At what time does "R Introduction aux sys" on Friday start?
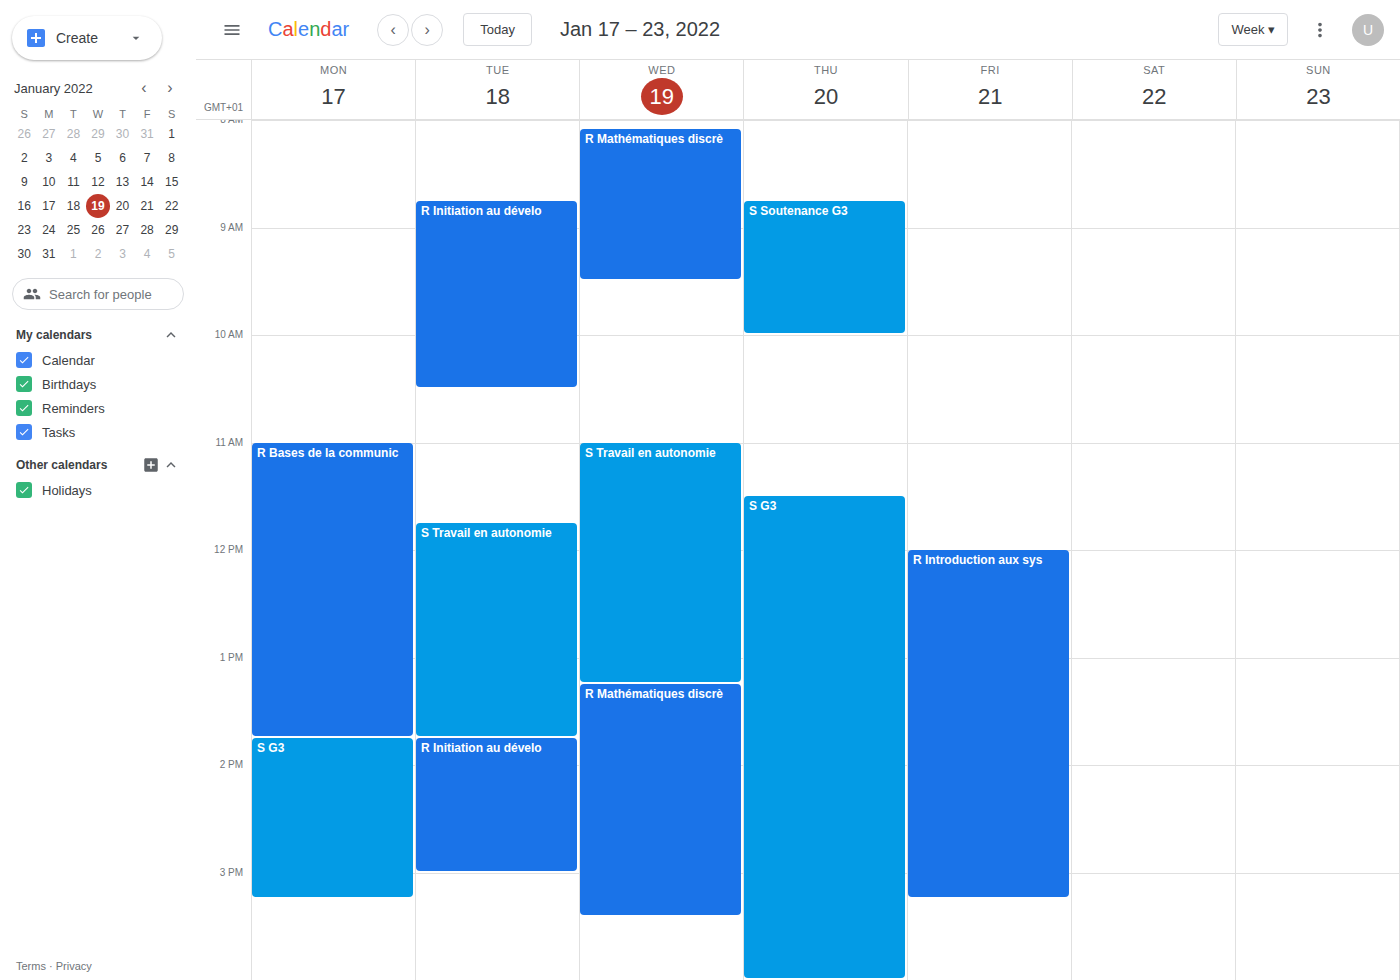
12:00